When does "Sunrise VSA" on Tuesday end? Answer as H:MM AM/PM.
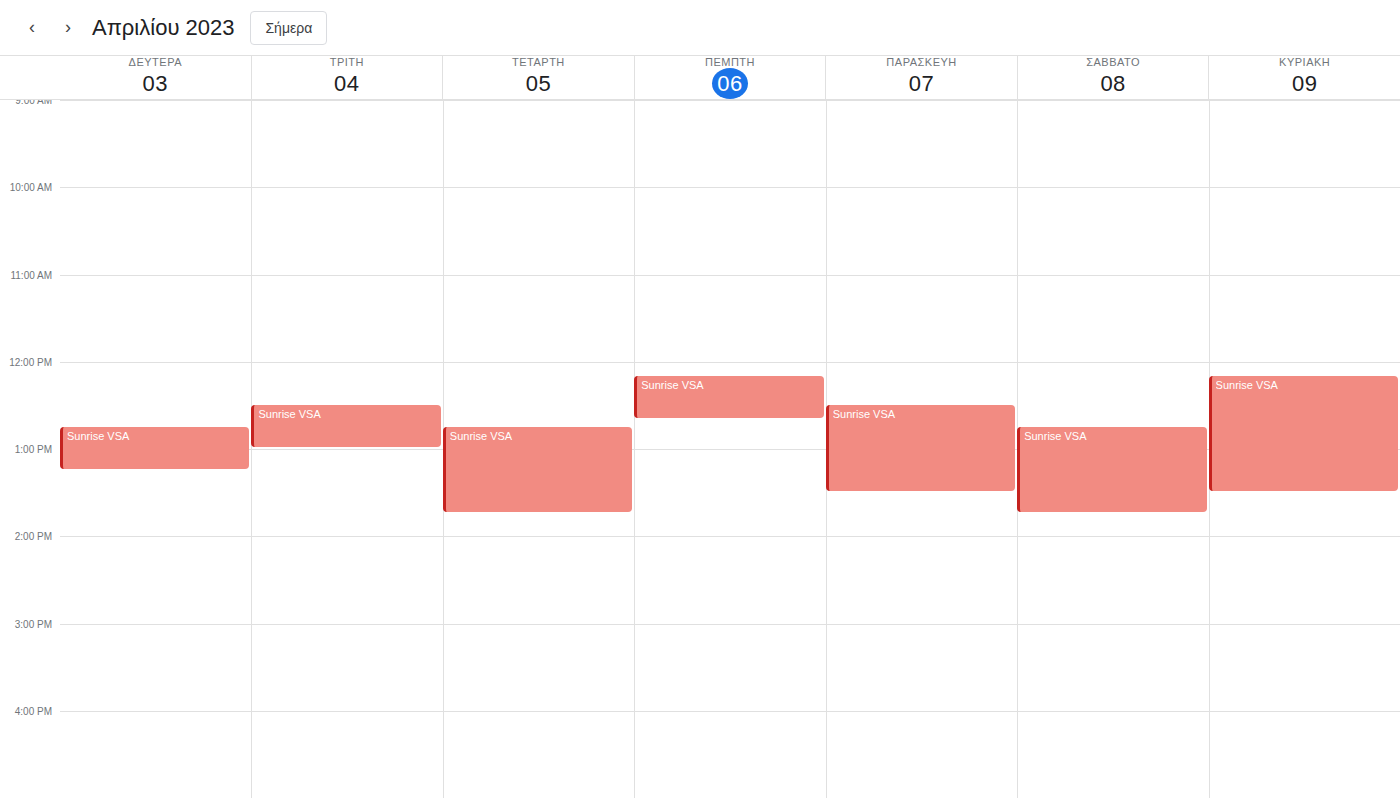
1:00 PM